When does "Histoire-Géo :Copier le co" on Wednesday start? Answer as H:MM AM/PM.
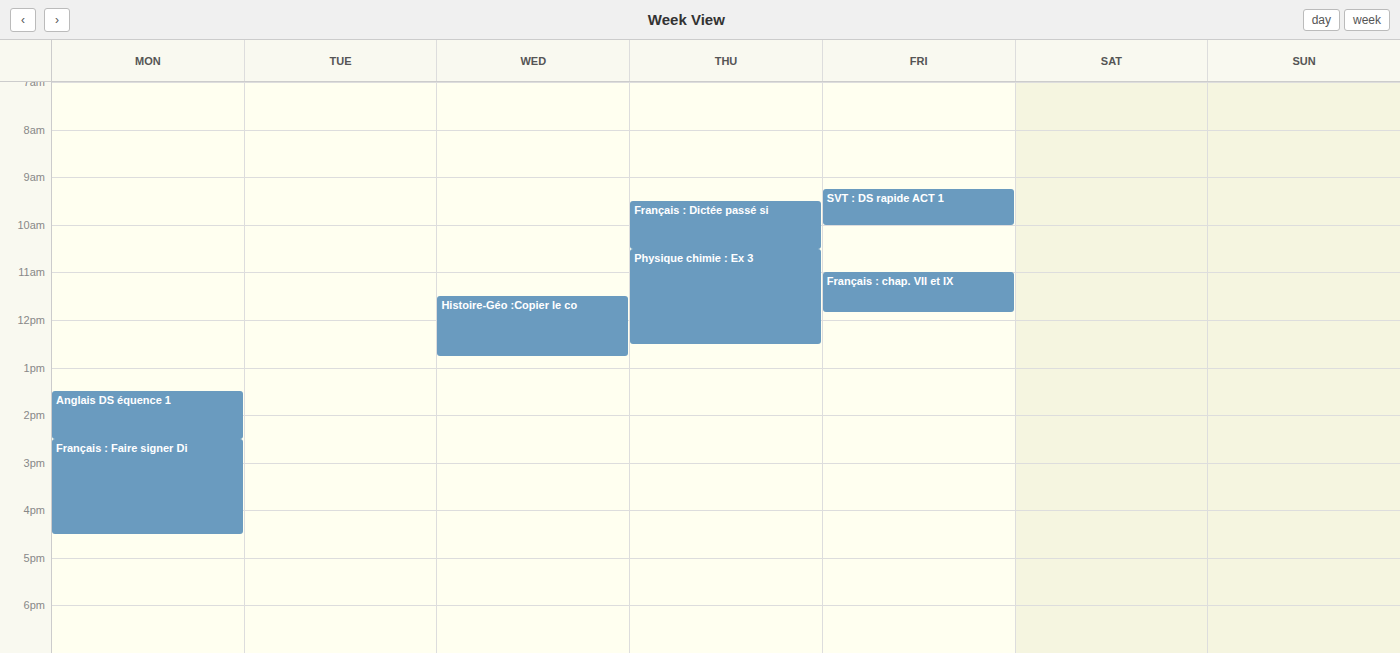
11:30 AM